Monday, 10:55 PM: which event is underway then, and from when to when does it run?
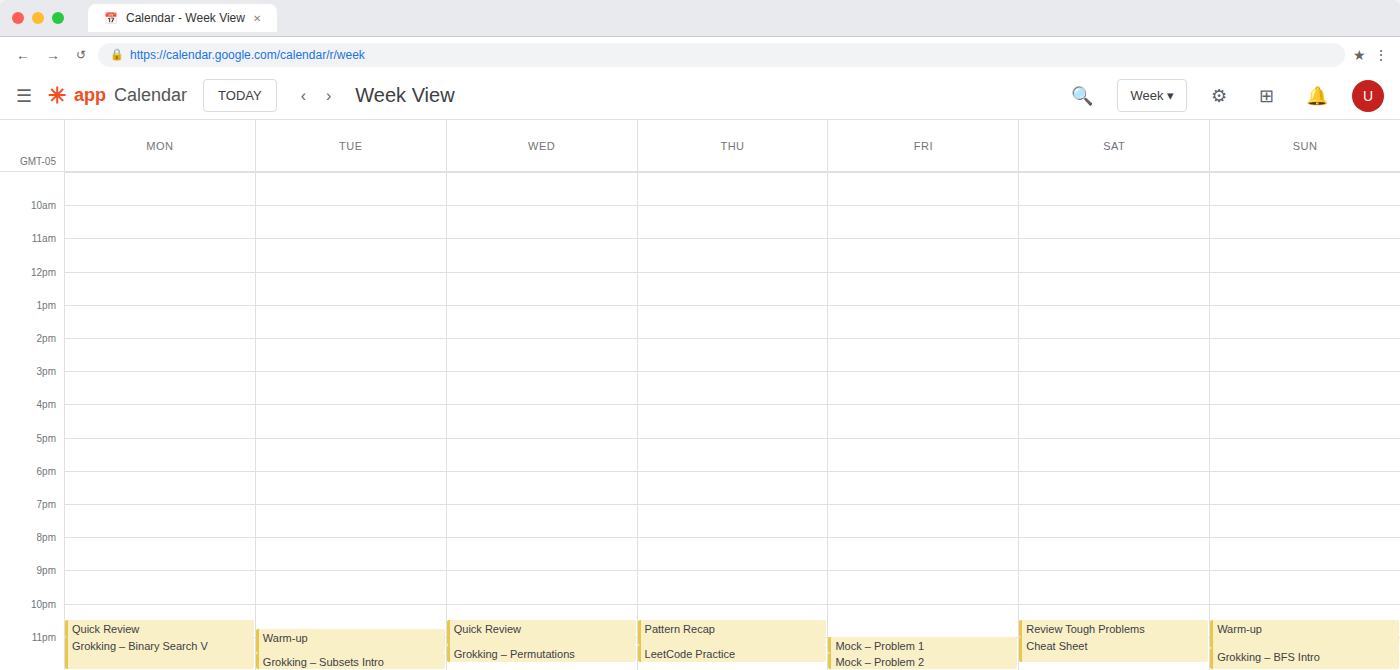
"Quick Review", 10:30 PM to 11:00 PM